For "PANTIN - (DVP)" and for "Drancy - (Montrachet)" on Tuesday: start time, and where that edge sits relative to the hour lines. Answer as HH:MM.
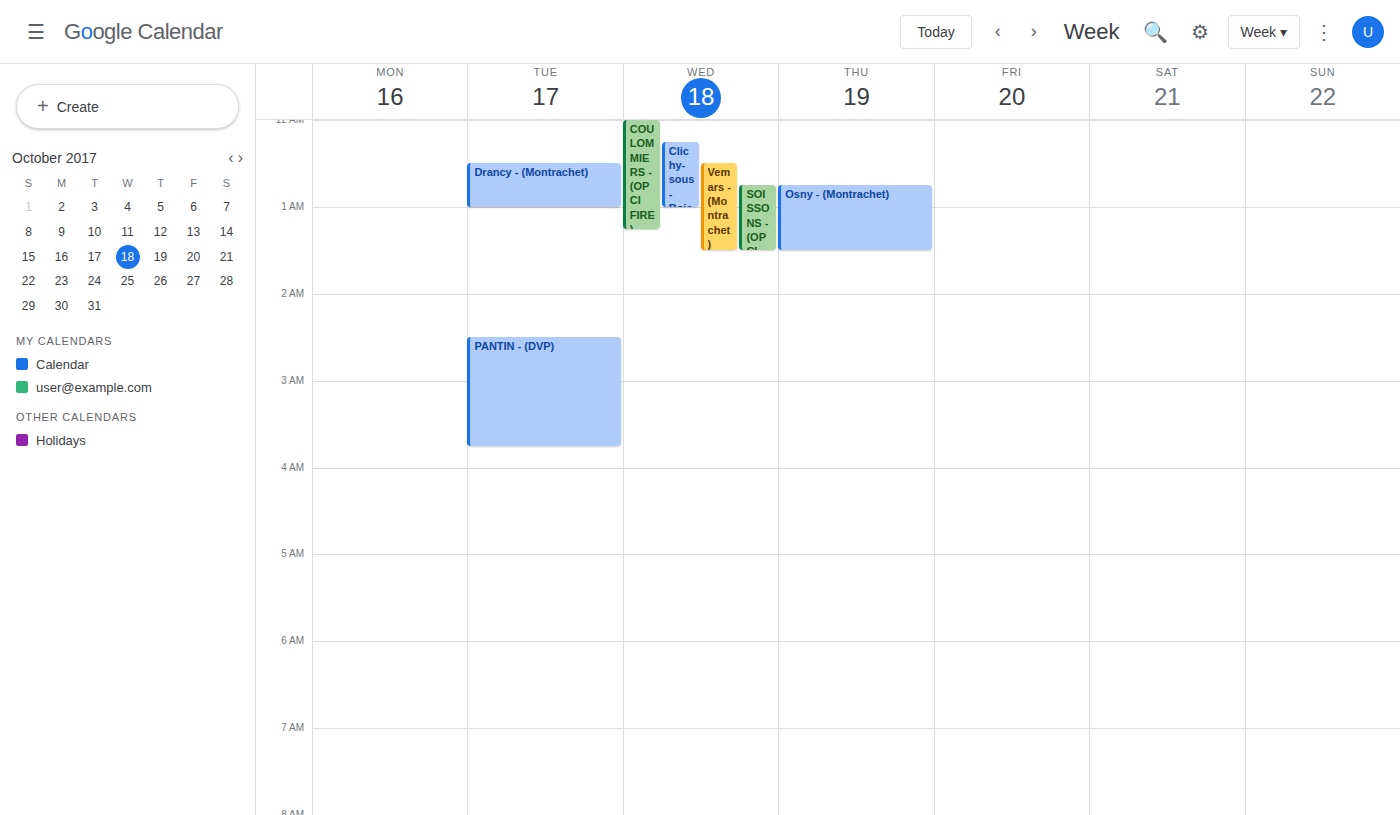
"PANTIN - (DVP)": 02:30, halfway between the 02:00 and 03:00 lines. "Drancy - (Montrachet)": 00:30, halfway between the 00:00 and 01:00 lines.